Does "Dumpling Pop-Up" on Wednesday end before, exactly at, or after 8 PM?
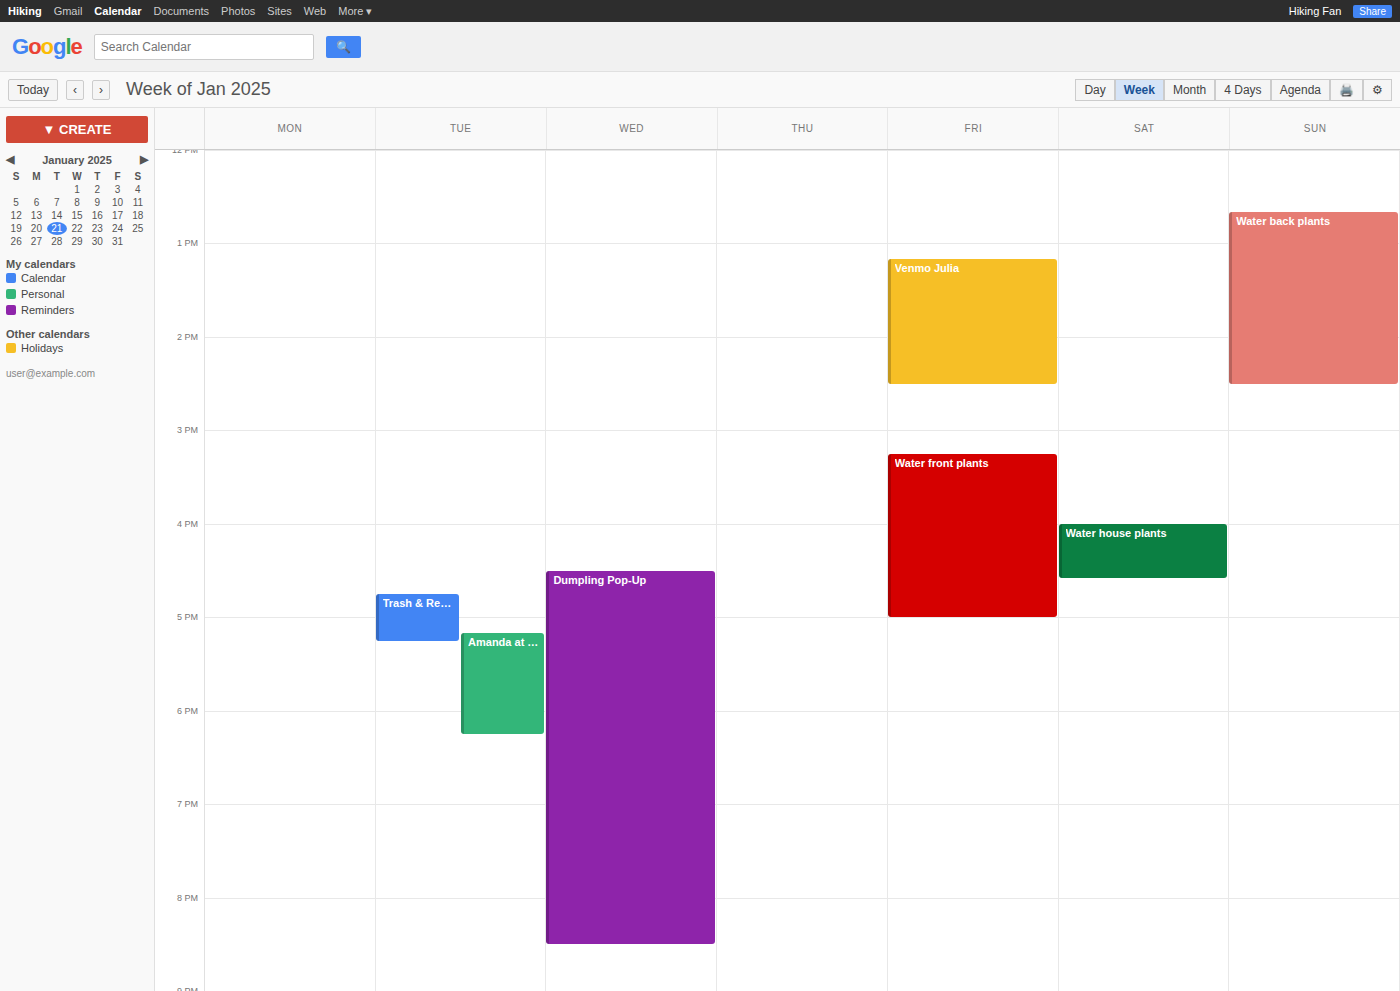
8:30 PM -- after 8 PM, 30 minutes below the 8 PM line.